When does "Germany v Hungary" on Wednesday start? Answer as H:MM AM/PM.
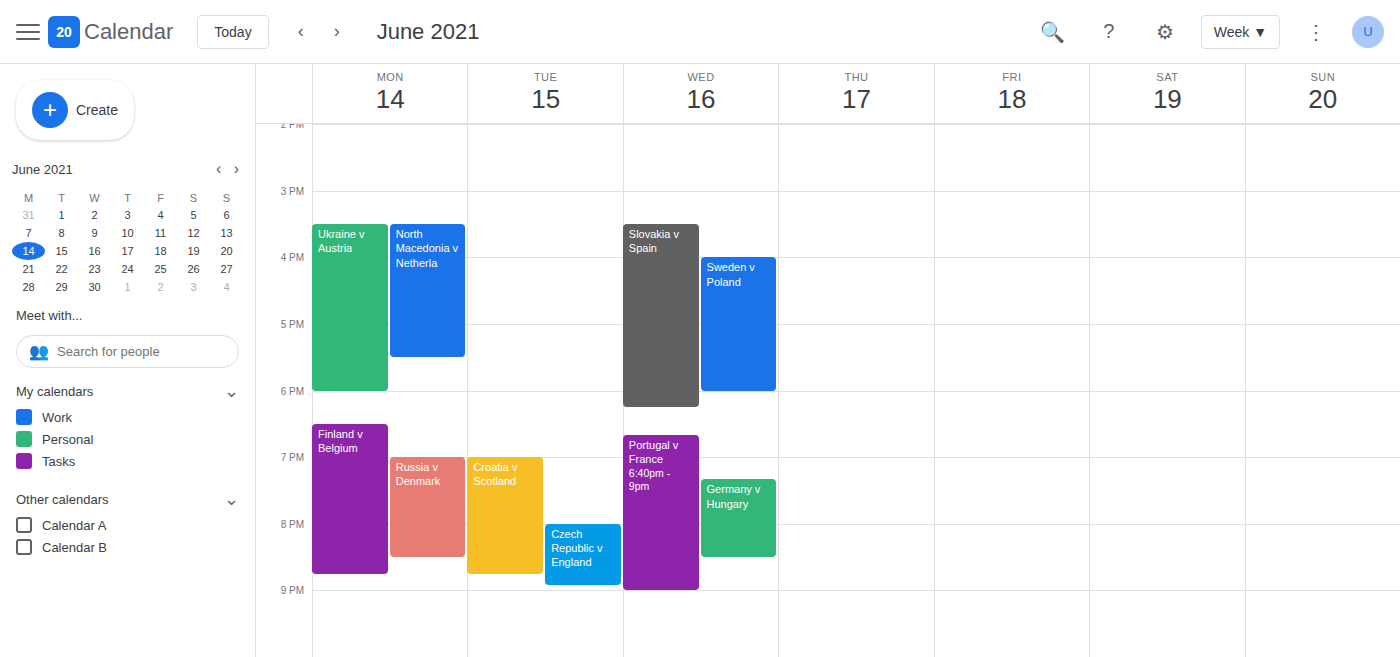
7:20 PM